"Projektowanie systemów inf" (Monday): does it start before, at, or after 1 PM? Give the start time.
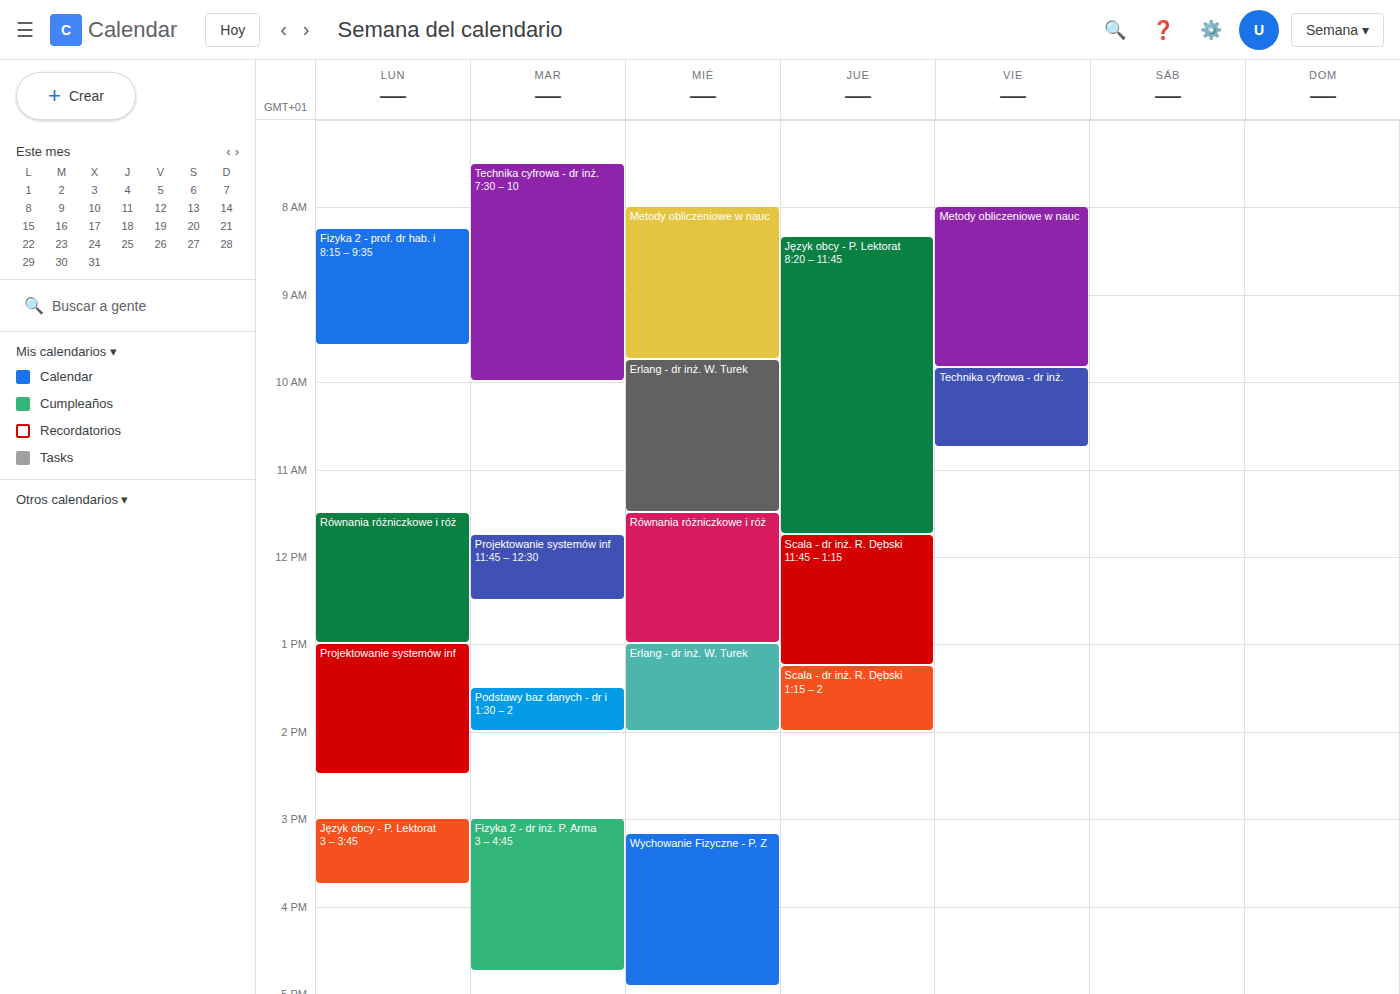
1:00 PM -- exactly at 1 PM, on the 1 PM line.